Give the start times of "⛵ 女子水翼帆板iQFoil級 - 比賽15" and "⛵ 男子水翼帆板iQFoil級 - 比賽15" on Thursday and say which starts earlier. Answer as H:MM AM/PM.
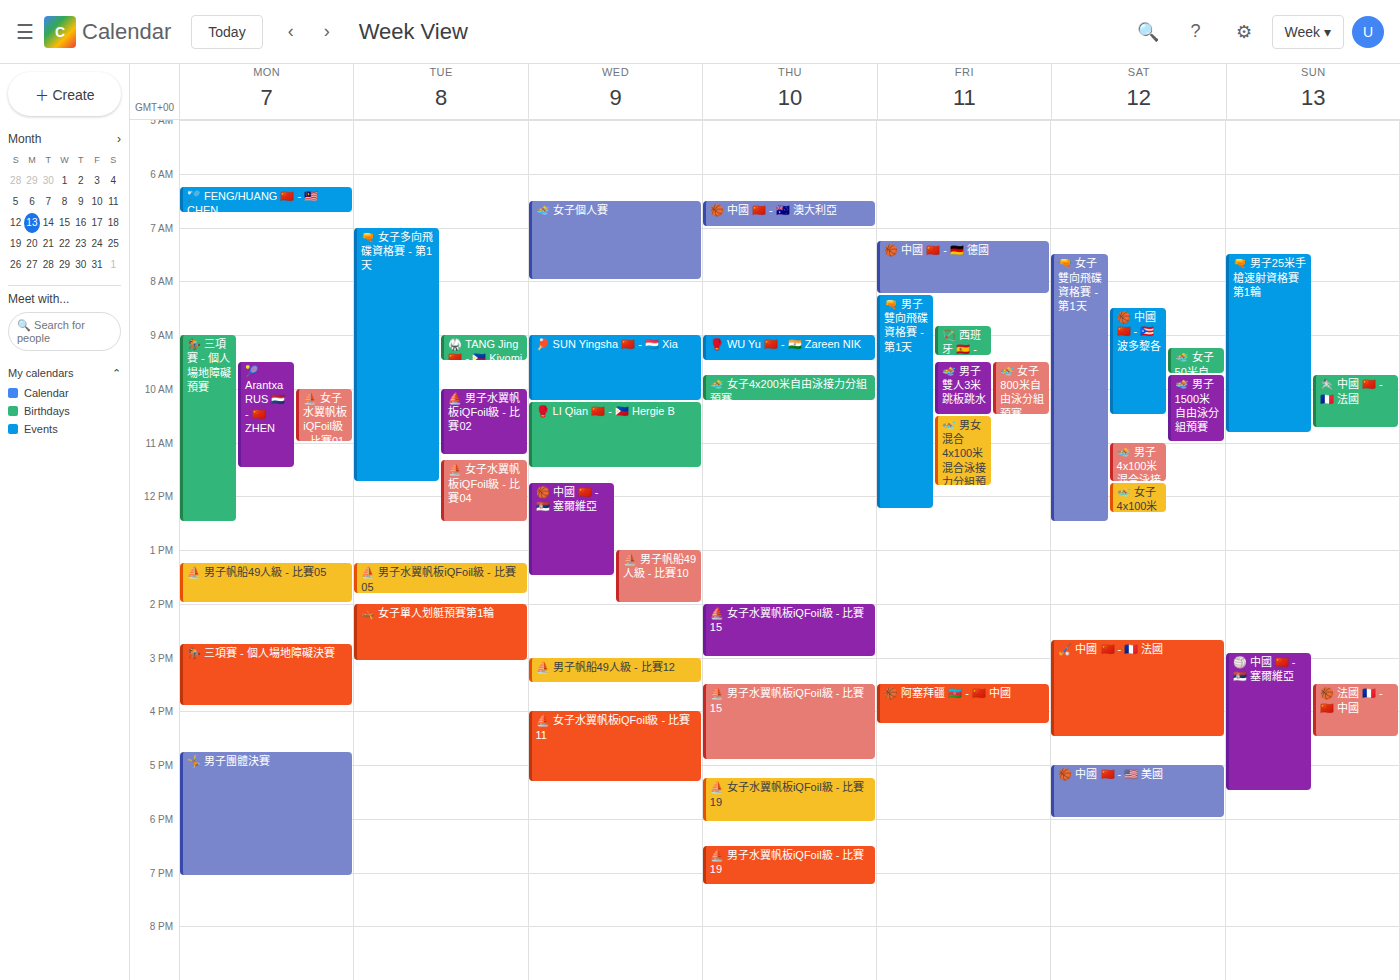
"⛵ 女子水翼帆板iQFoil級 - 比賽15" 2:00 PM; "⛵ 男子水翼帆板iQFoil級 - 比賽15" 3:30 PM.